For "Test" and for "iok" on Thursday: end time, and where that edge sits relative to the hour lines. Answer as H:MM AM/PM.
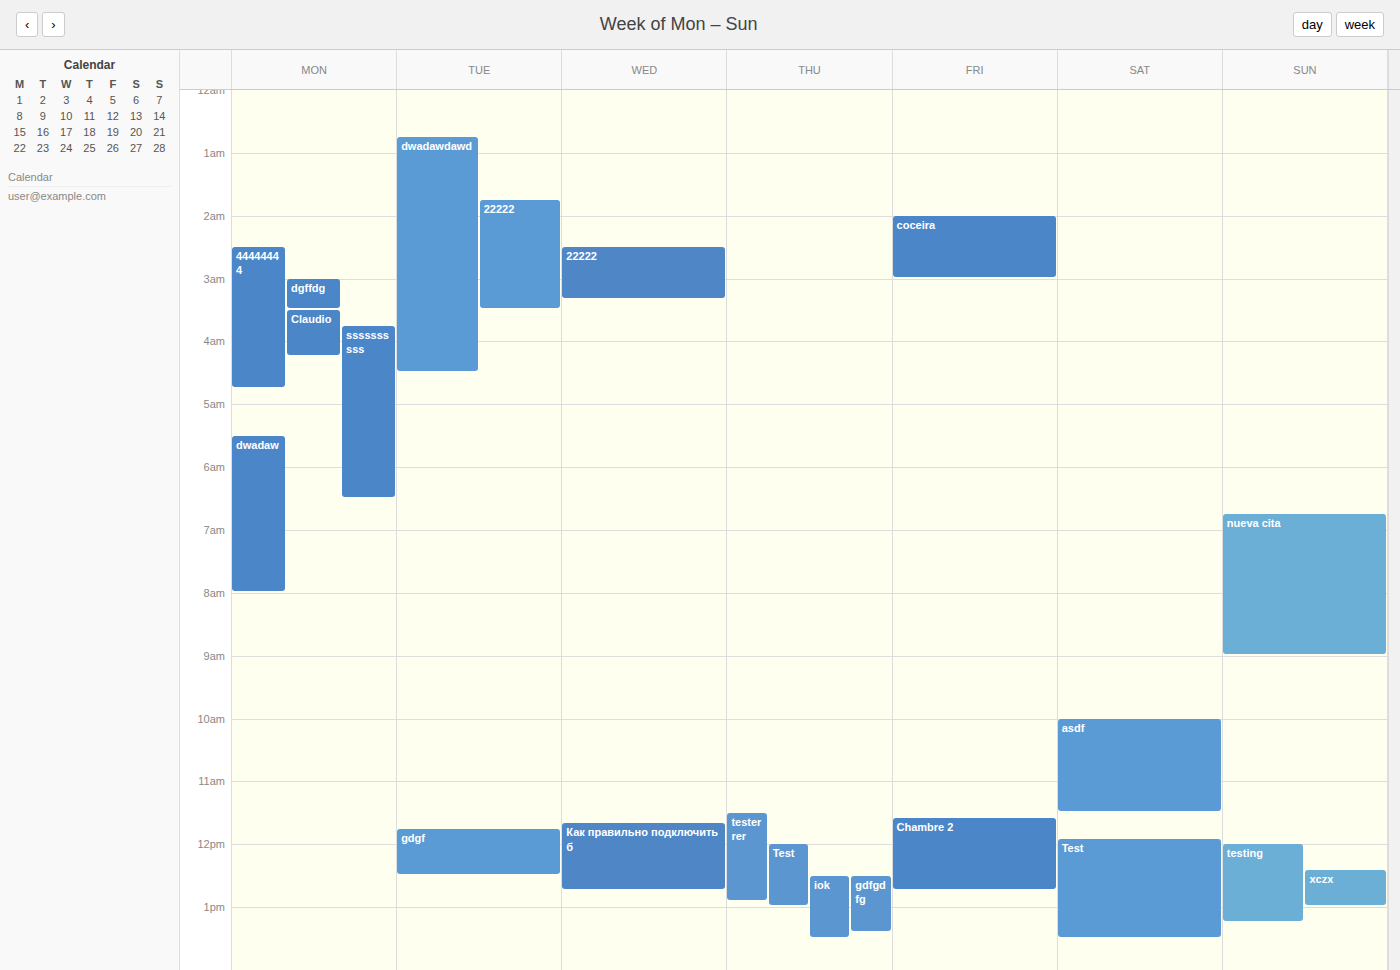
"Test": 1:00 PM, exactly on the 1 PM line. "iok": 1:30 PM, halfway between the 1 PM and 2 PM lines.